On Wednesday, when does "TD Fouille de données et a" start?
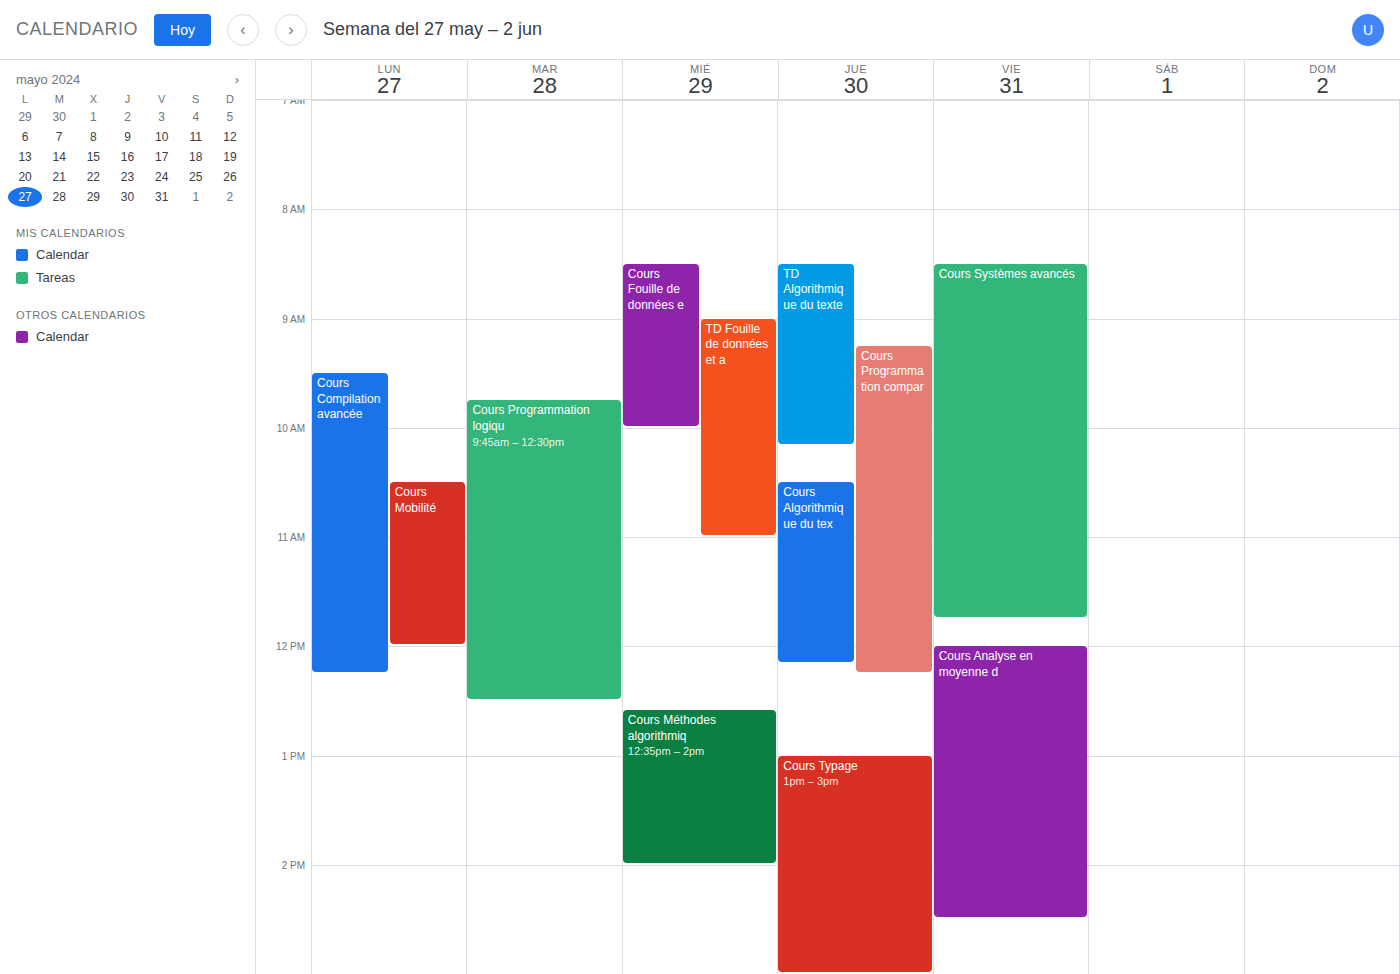
9:00 AM